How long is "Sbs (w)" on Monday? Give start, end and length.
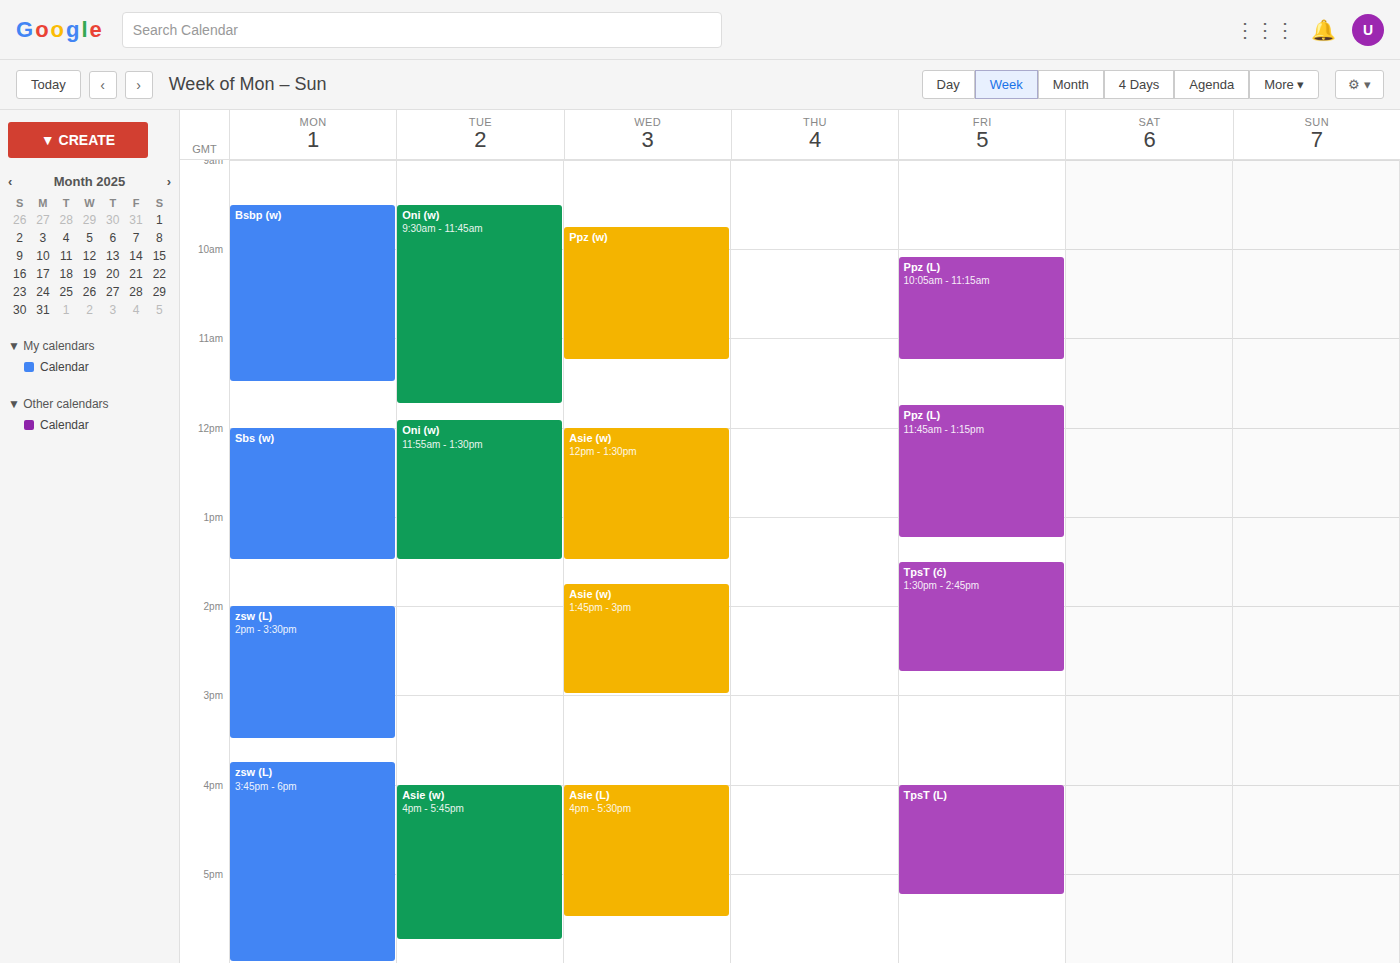
12:00 PM to 1:30 PM, 1 hour 30 minutes